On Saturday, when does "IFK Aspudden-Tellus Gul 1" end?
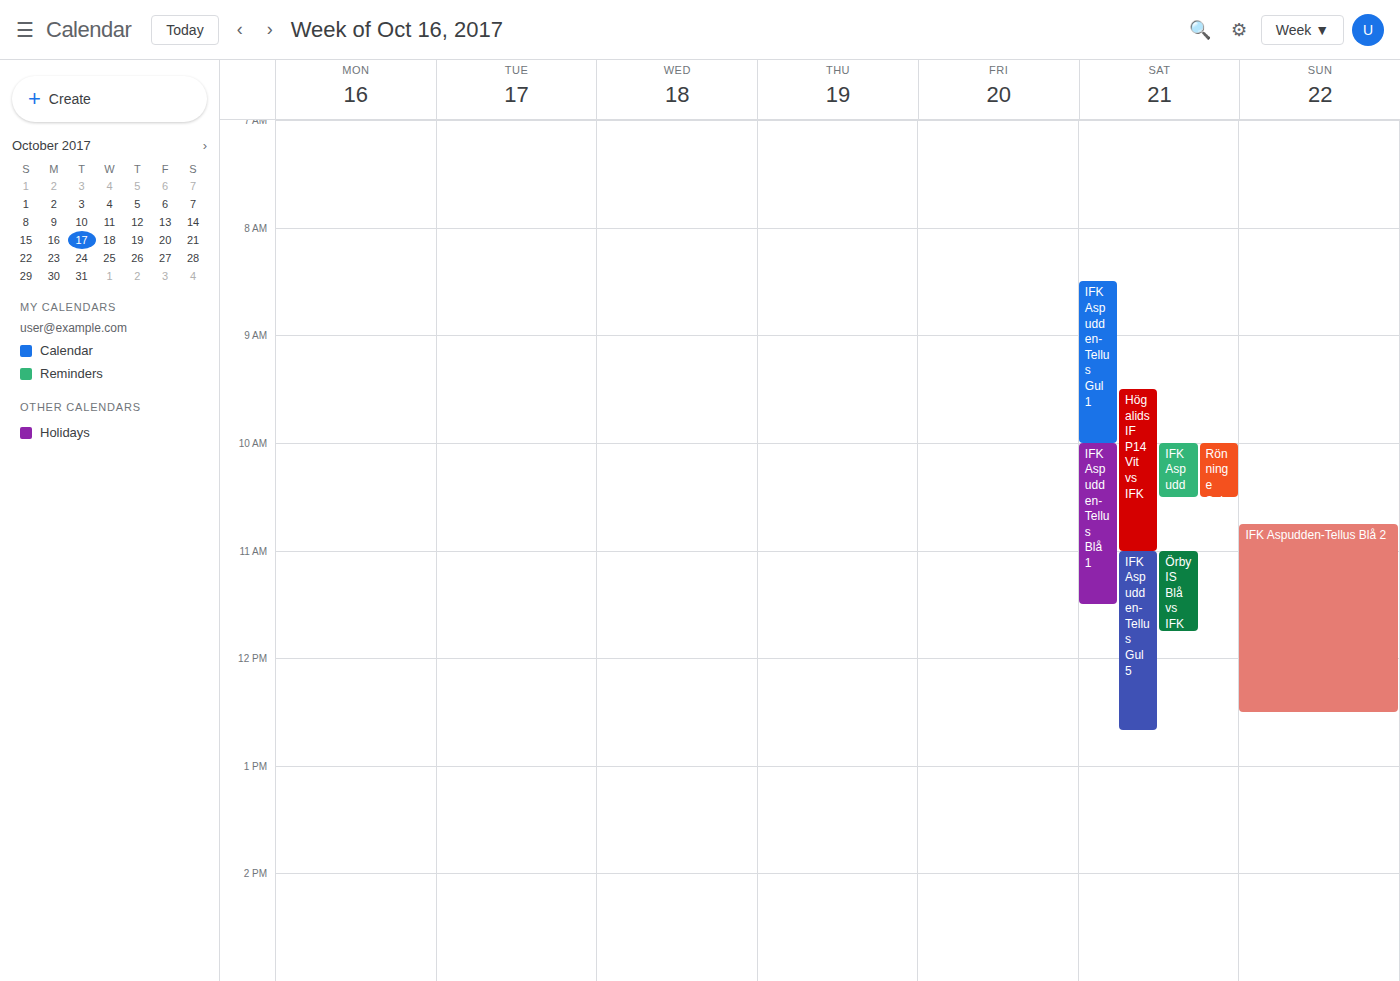
10:00 AM